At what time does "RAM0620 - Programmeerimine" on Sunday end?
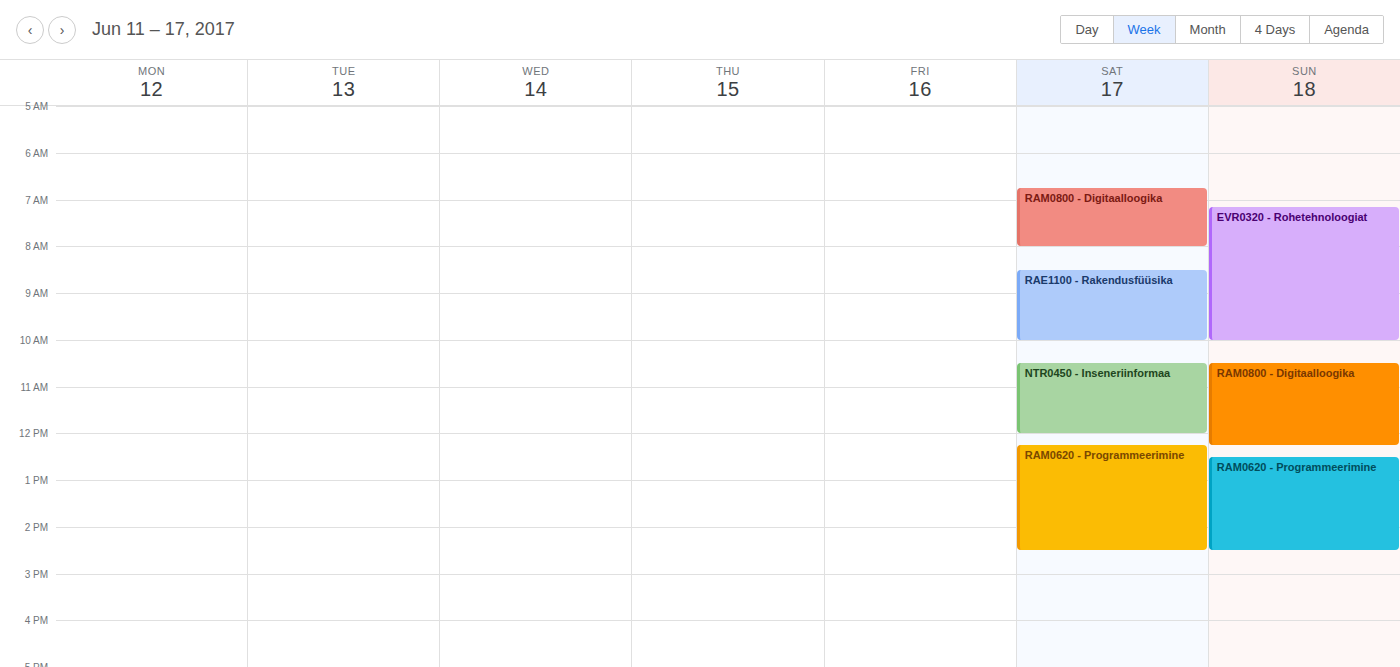
2:30 PM